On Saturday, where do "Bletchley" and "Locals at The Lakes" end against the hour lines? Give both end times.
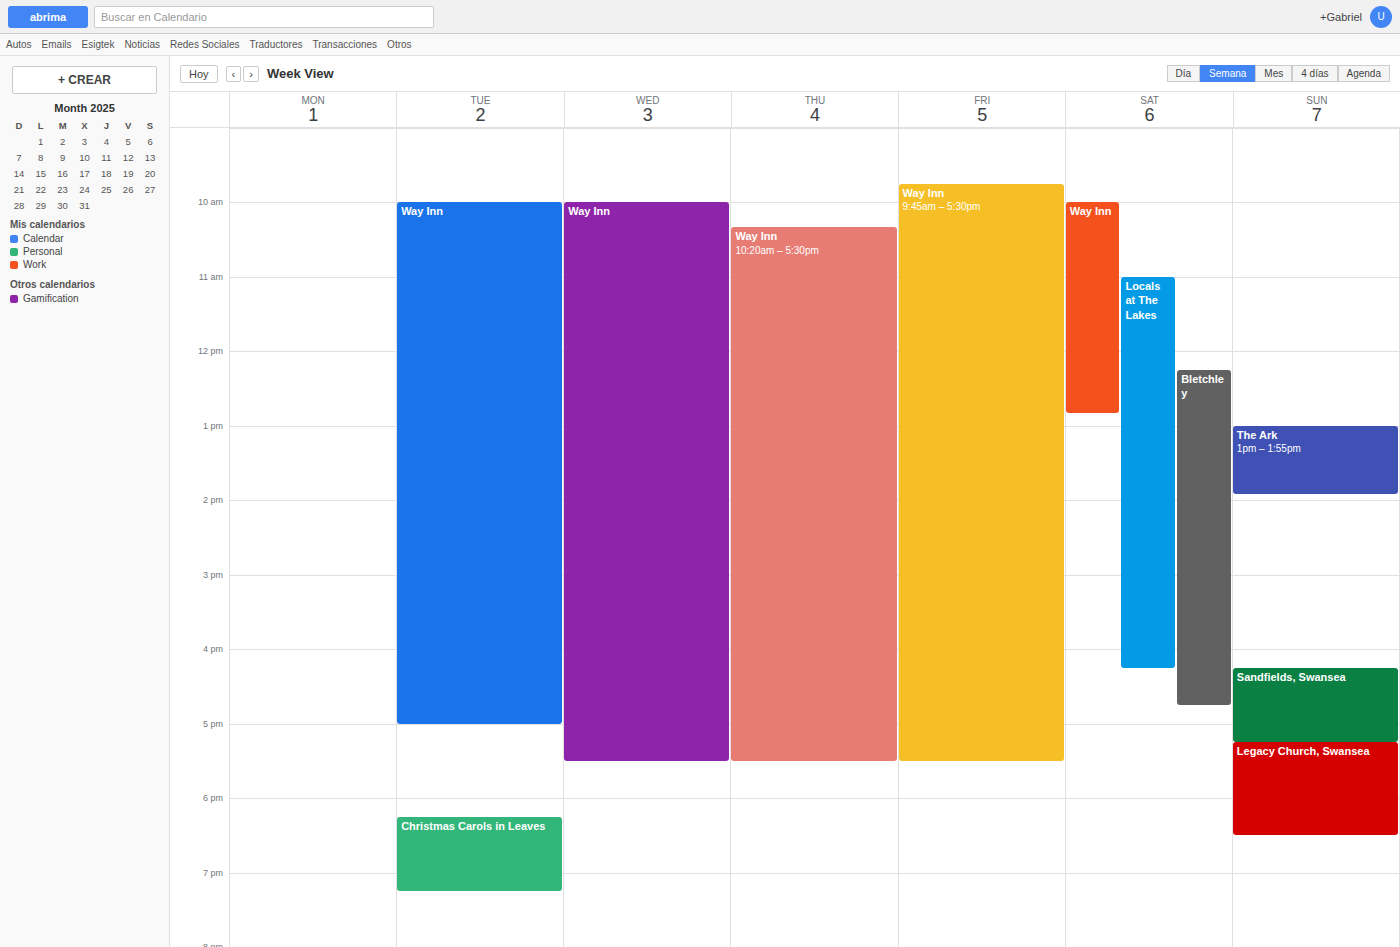
"Bletchley": 4:45 PM, neither: three quarters of the way from the 4 PM line to the 5 PM line. "Locals at The Lakes": 4:15 PM, neither: a quarter of the way from the 4 PM line to the 5 PM line.